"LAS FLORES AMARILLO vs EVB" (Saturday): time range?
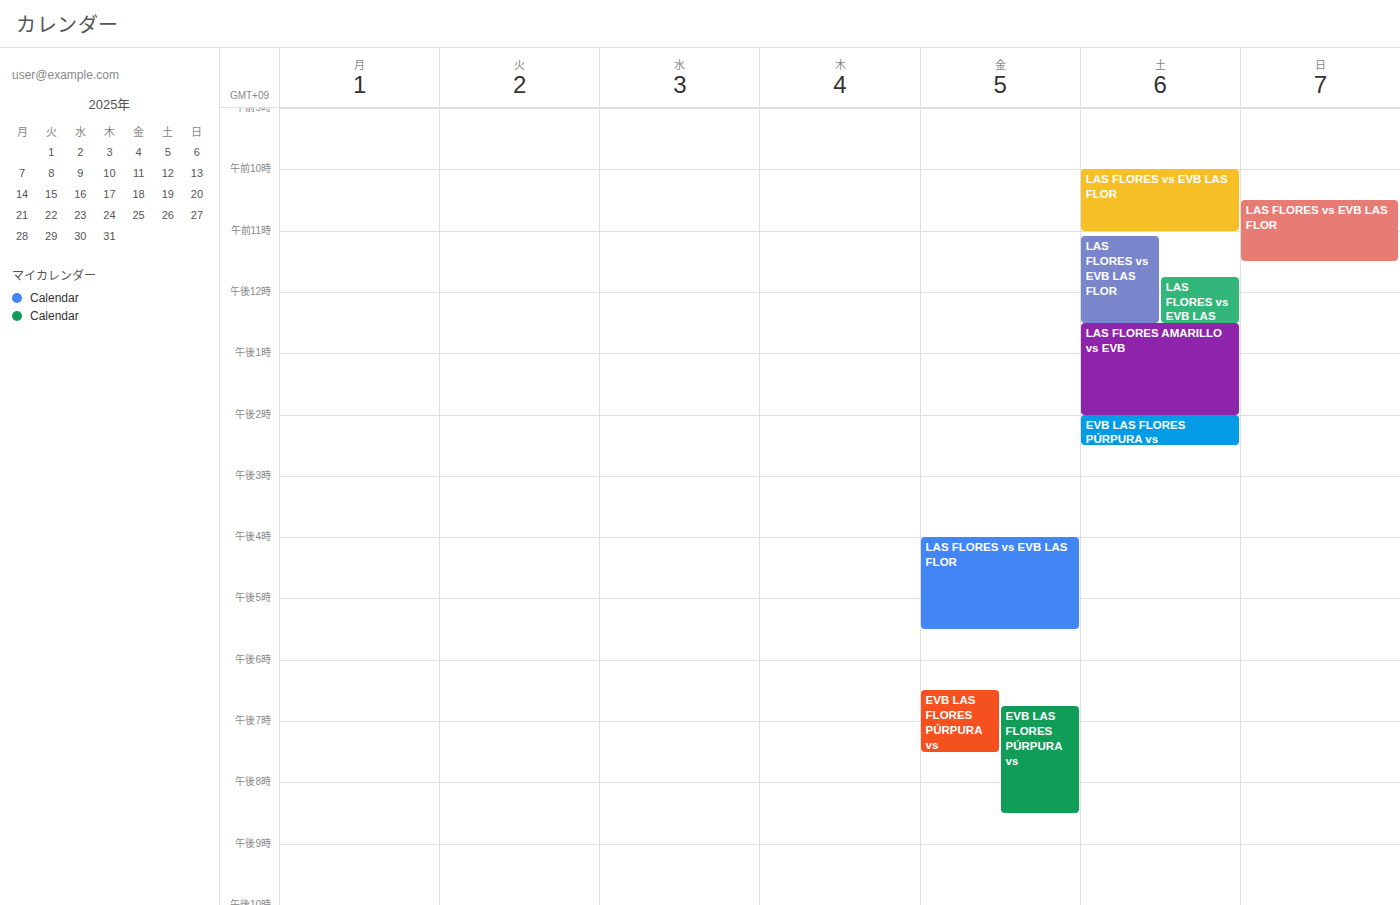
12:30 PM to 2:00 PM